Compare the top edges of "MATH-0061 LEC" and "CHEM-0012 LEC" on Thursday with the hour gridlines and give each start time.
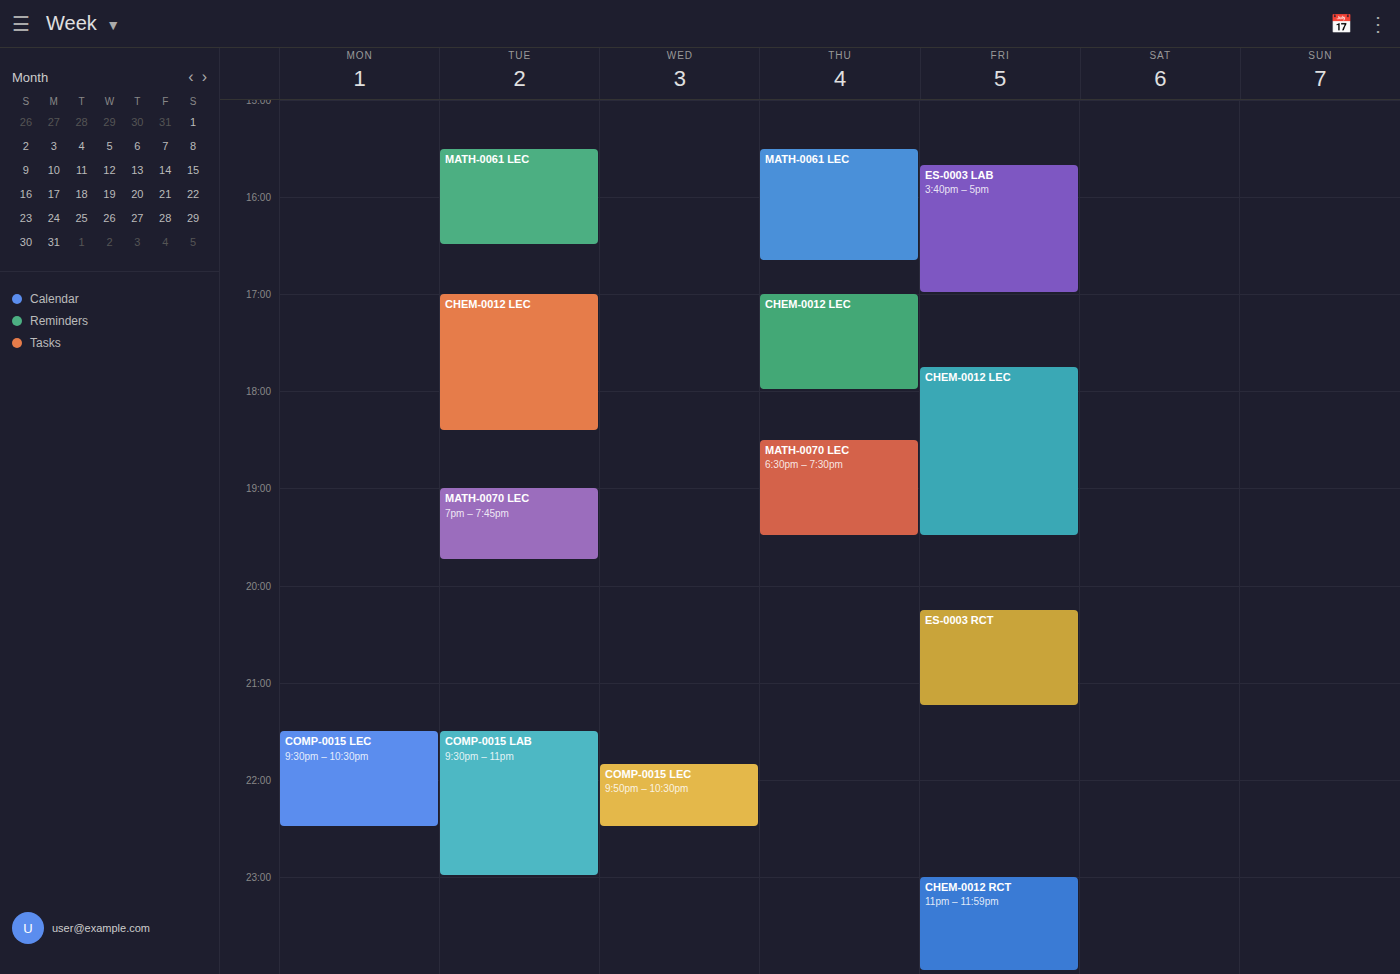
"MATH-0061 LEC": 3:30 PM, halfway between the 3 PM and 4 PM lines. "CHEM-0012 LEC": 5:00 PM, exactly on the 5 PM line.